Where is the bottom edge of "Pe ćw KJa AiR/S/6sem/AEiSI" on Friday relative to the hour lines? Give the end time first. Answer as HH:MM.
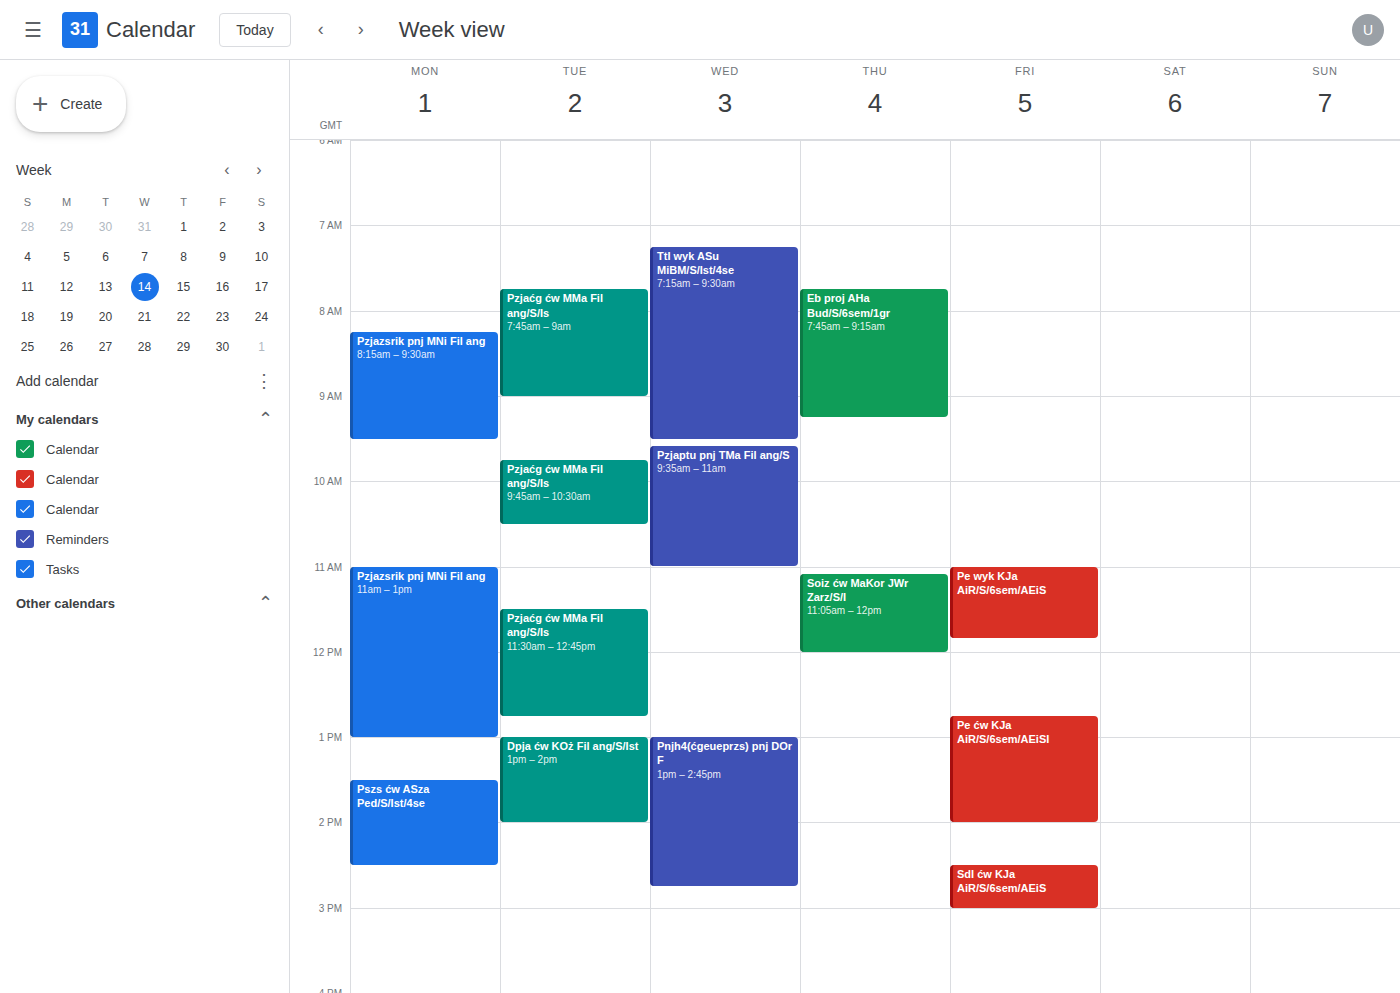
14:00 -- exactly on the 14:00 line.